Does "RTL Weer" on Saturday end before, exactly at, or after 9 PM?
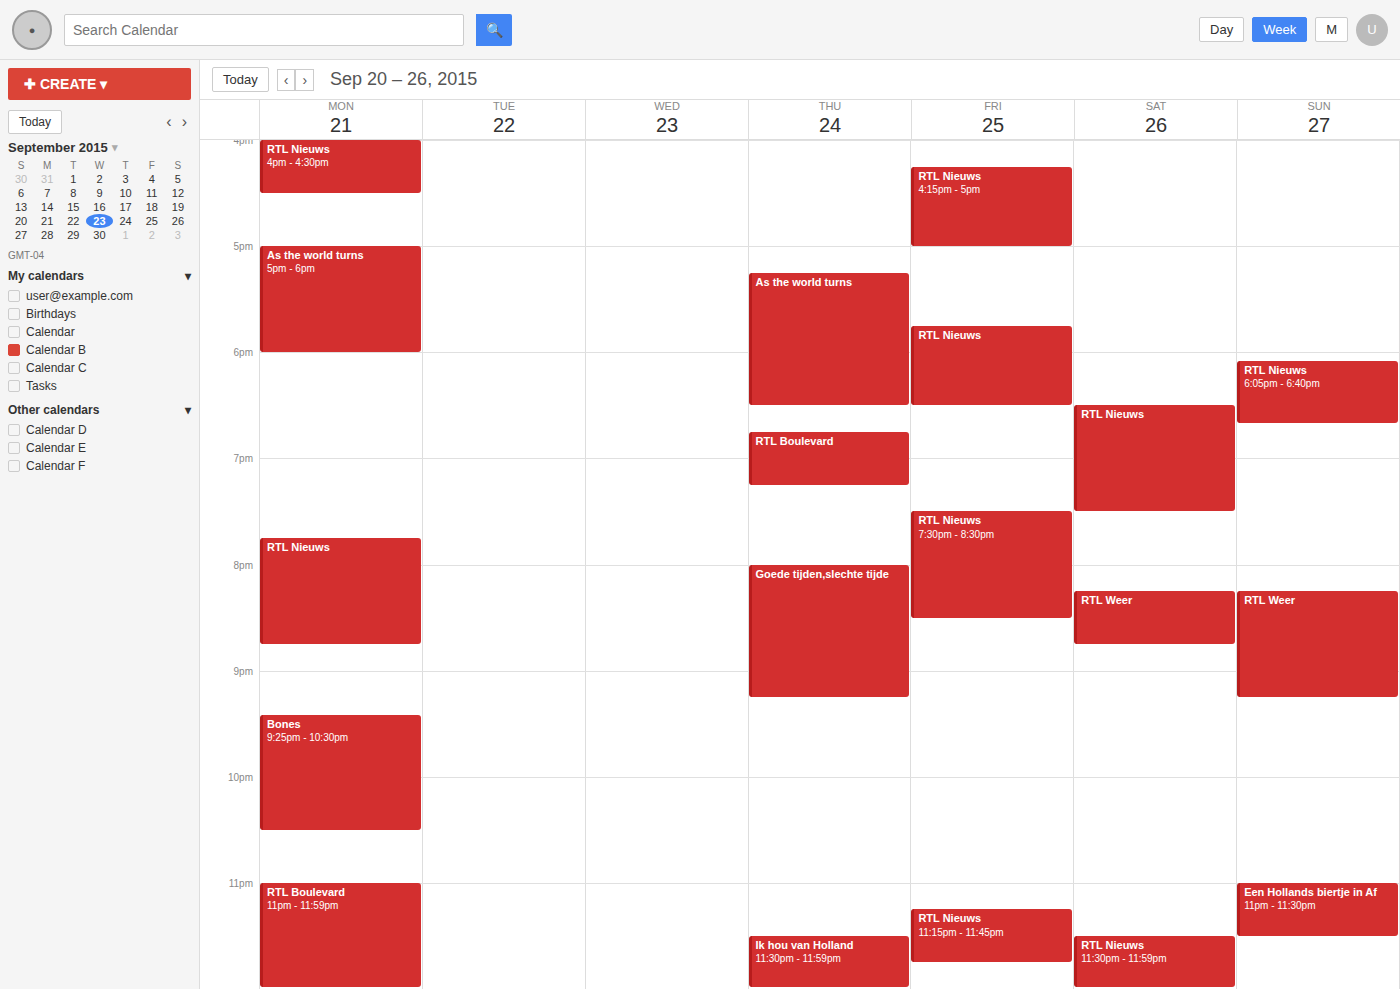
8:45 PM -- before 9 PM, 15 minutes above the 9 PM line.